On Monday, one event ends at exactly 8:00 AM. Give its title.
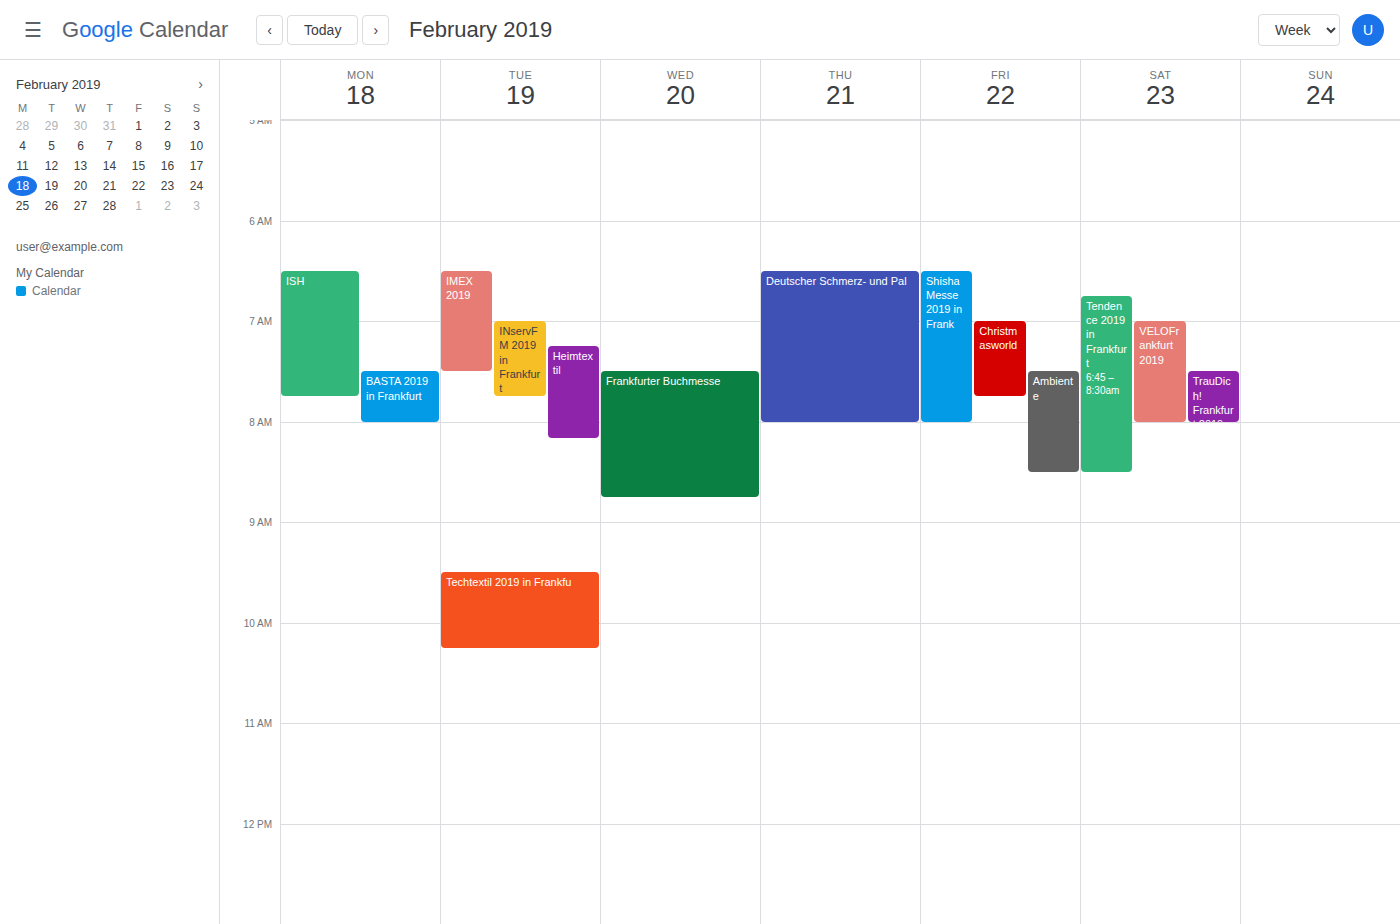
"BASTA 2019 in Frankfurt"